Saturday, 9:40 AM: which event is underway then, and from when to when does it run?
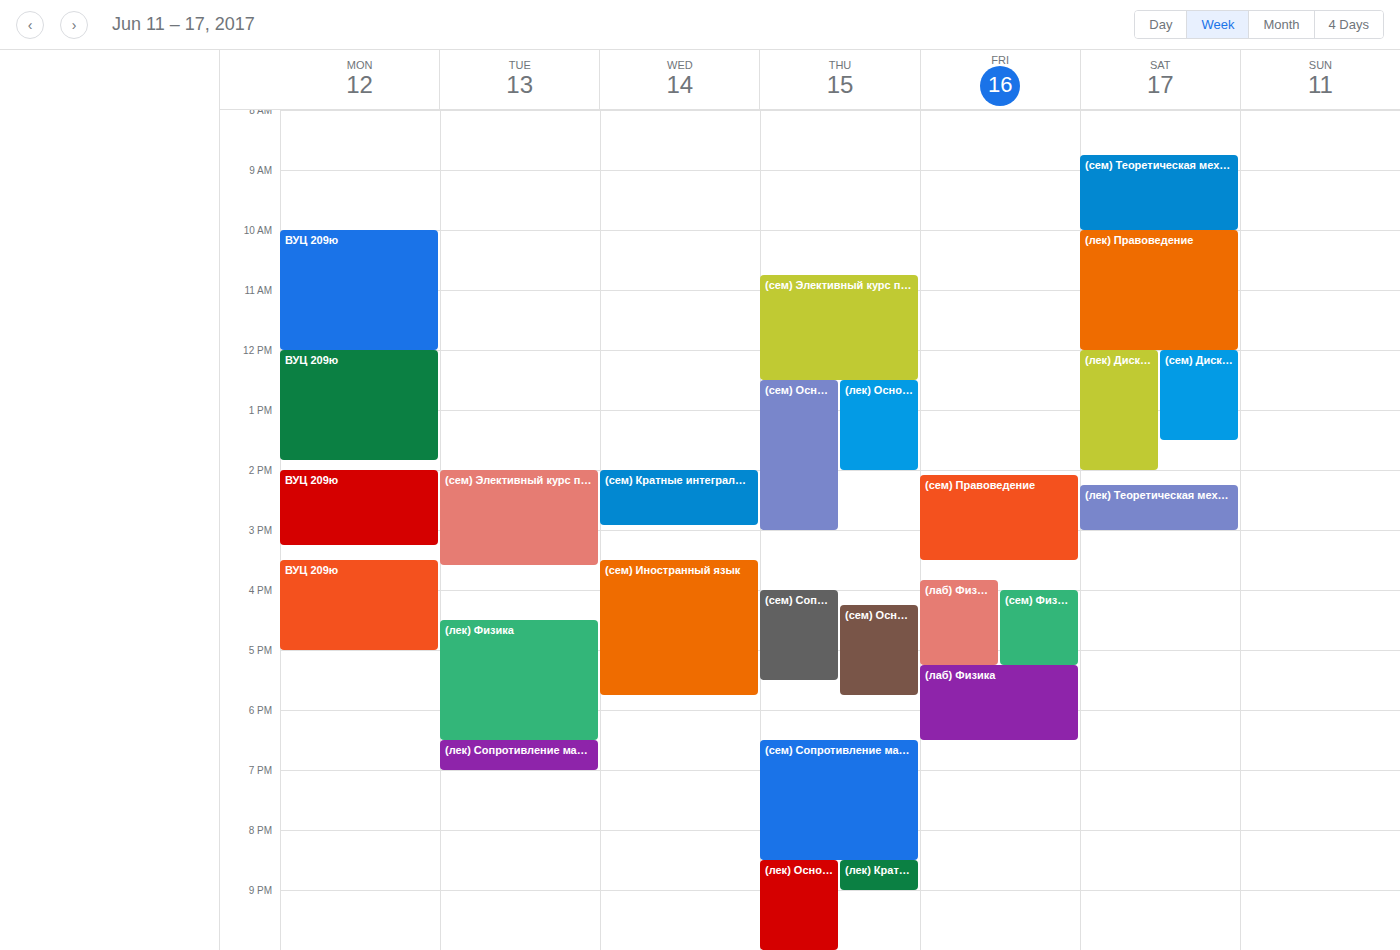
"(сем) Теоретическая механи", 8:45 AM to 10:00 AM